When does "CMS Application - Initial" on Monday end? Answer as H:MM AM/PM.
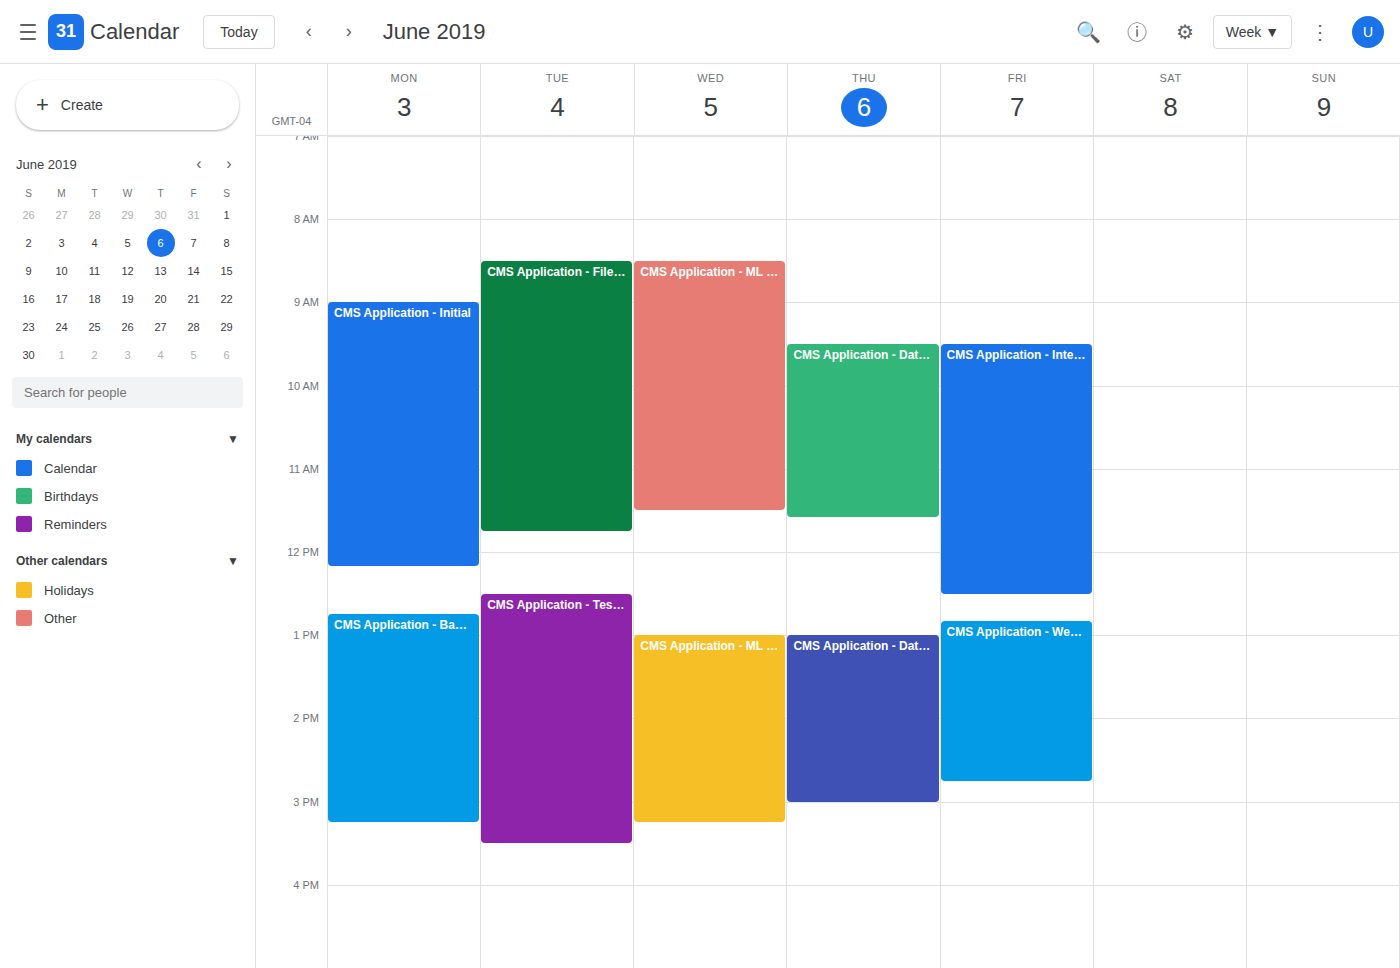
12:10 PM